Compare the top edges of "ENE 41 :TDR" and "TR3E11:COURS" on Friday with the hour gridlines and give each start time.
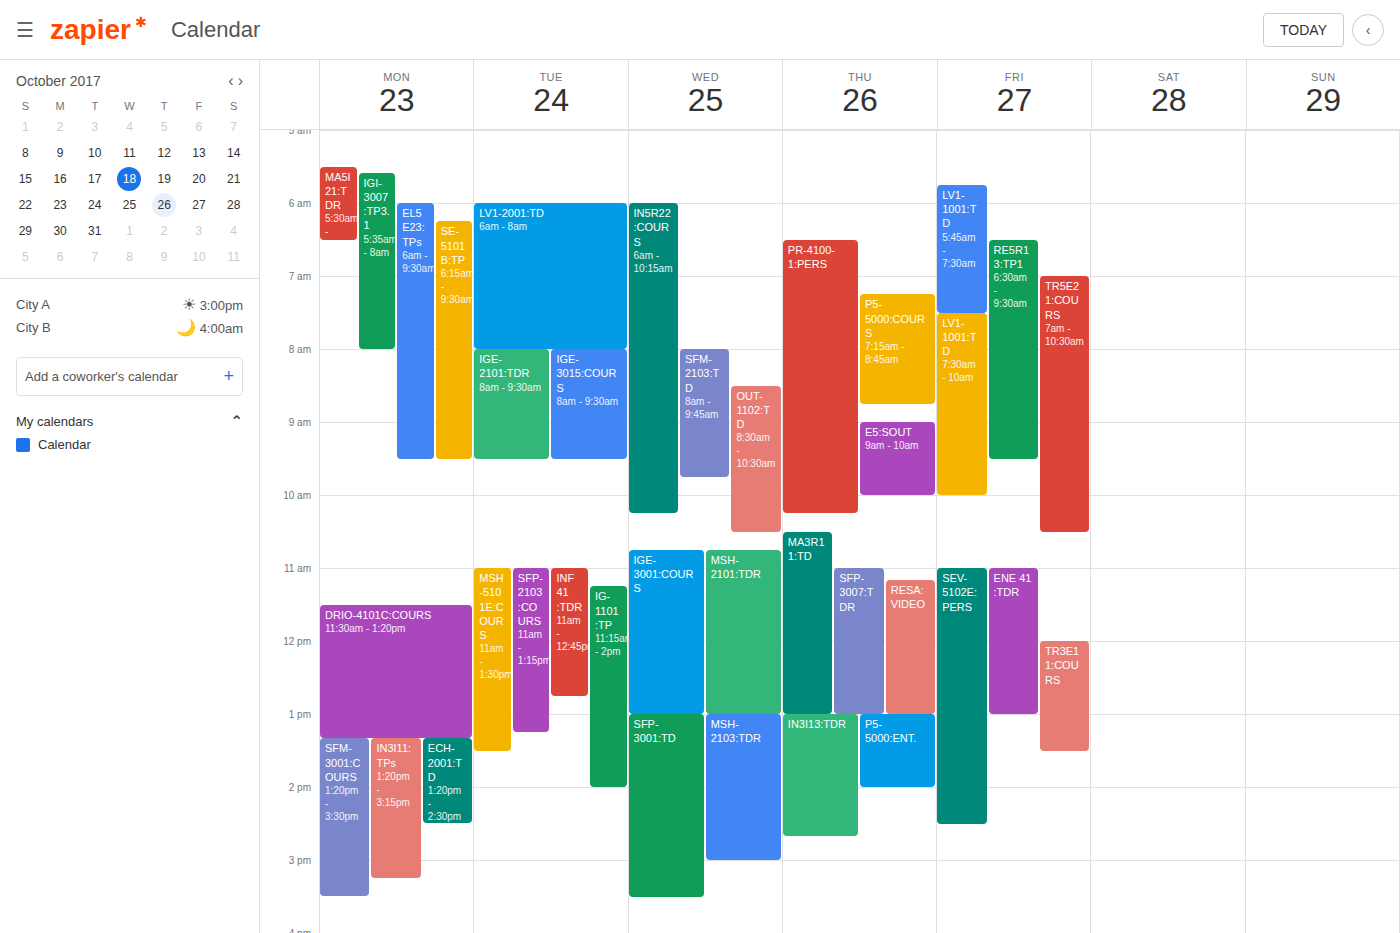
"ENE 41 :TDR": 11:00 AM, exactly on the 11 AM line. "TR3E11:COURS": 12:00 PM, exactly on the 12 PM line.